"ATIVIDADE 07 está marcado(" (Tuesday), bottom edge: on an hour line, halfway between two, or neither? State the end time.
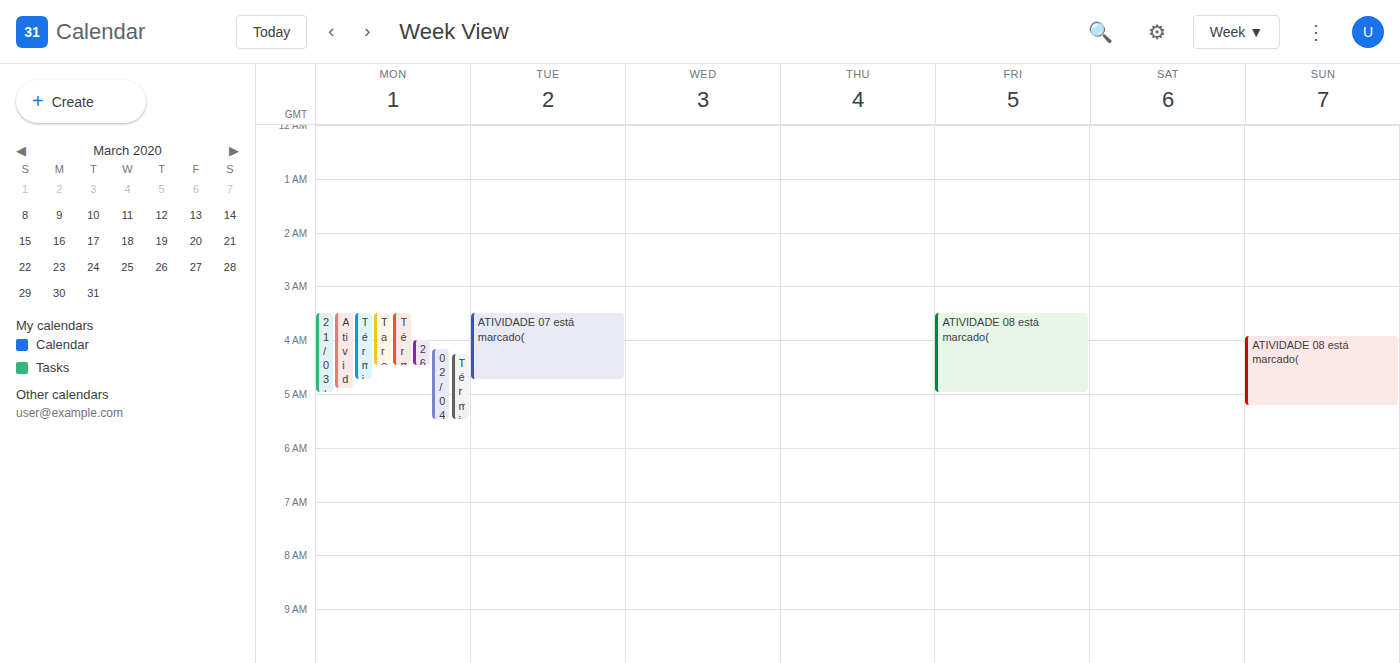
4:45 AM -- neither: three quarters of the way from the 4 AM line to the 5 AM line.